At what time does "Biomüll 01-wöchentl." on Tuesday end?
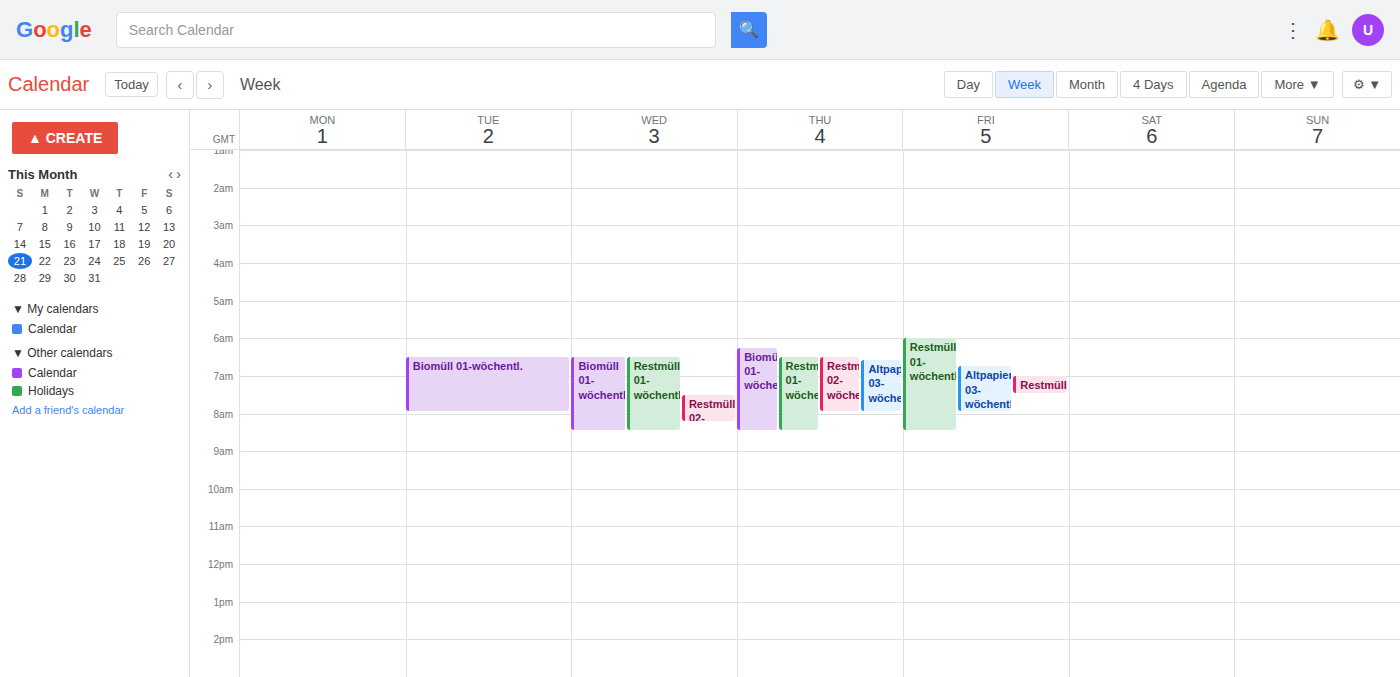
8:00 AM